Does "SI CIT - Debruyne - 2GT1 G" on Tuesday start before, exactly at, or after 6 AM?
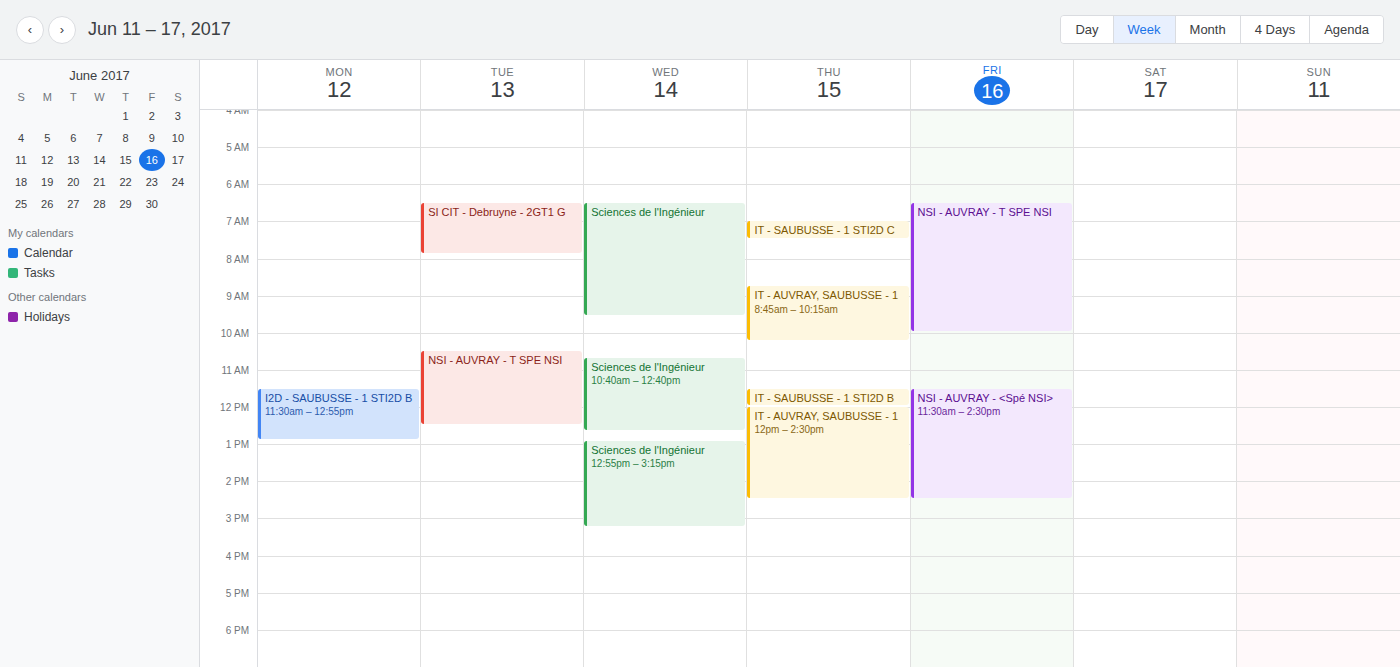
6:30 AM -- after 6 AM, 30 minutes below the 6 AM line.